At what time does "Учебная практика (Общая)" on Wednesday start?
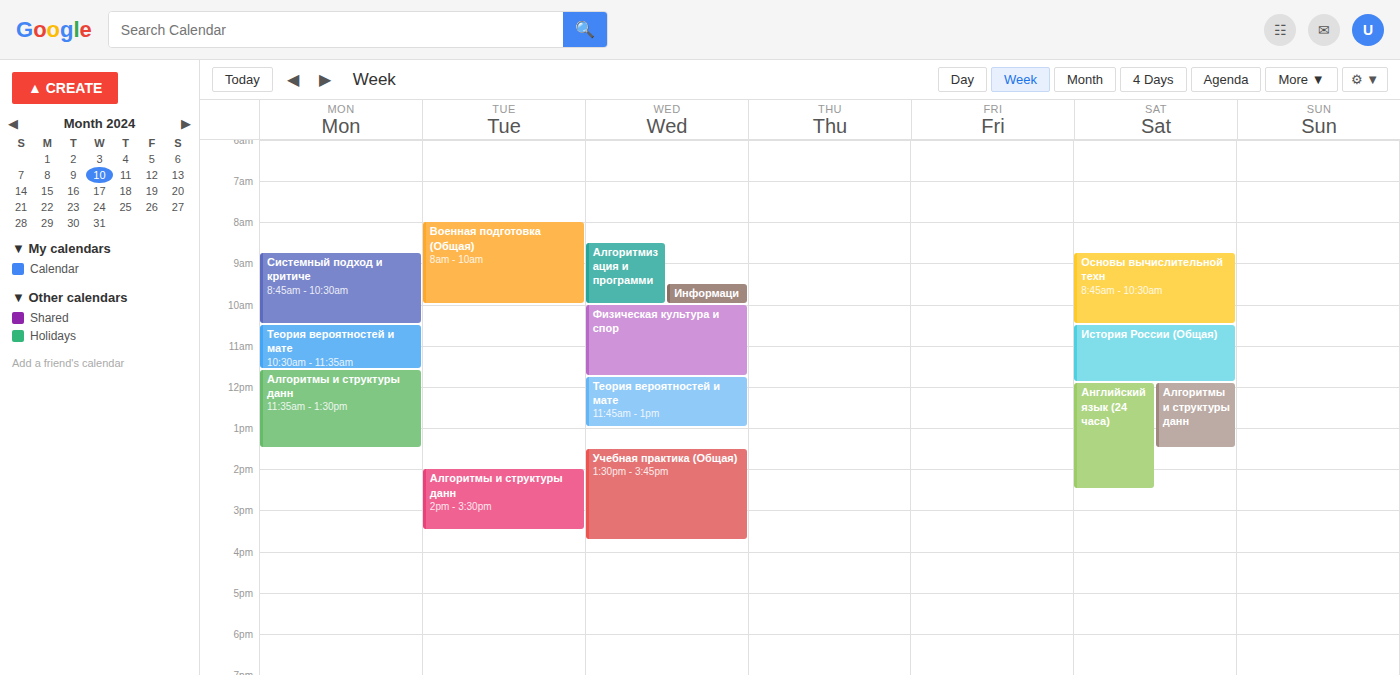
1:30 PM